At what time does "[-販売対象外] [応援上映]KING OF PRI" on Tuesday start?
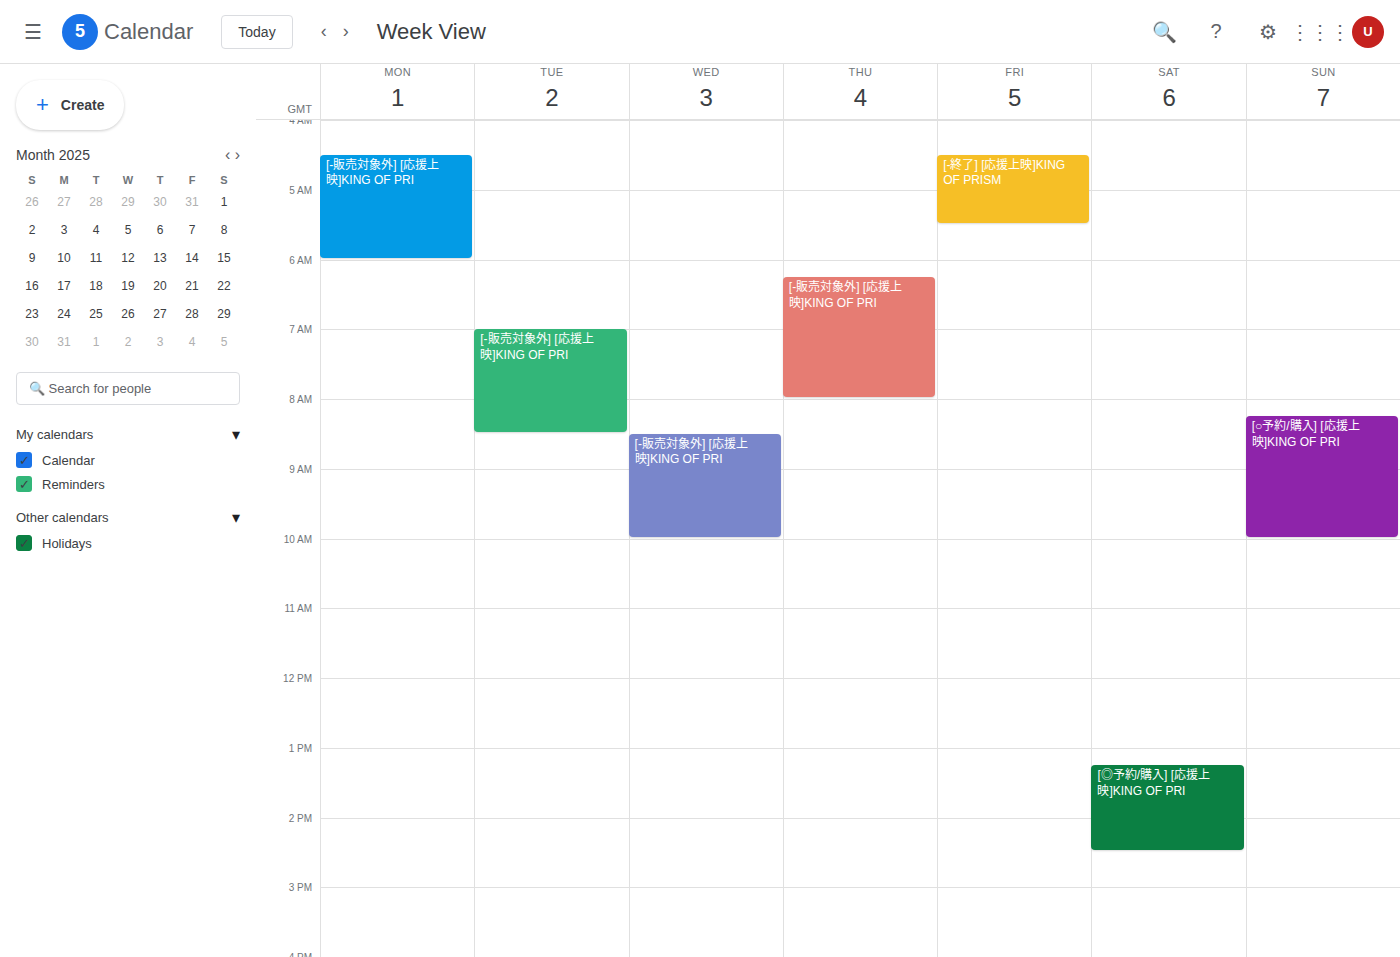
7:00 AM